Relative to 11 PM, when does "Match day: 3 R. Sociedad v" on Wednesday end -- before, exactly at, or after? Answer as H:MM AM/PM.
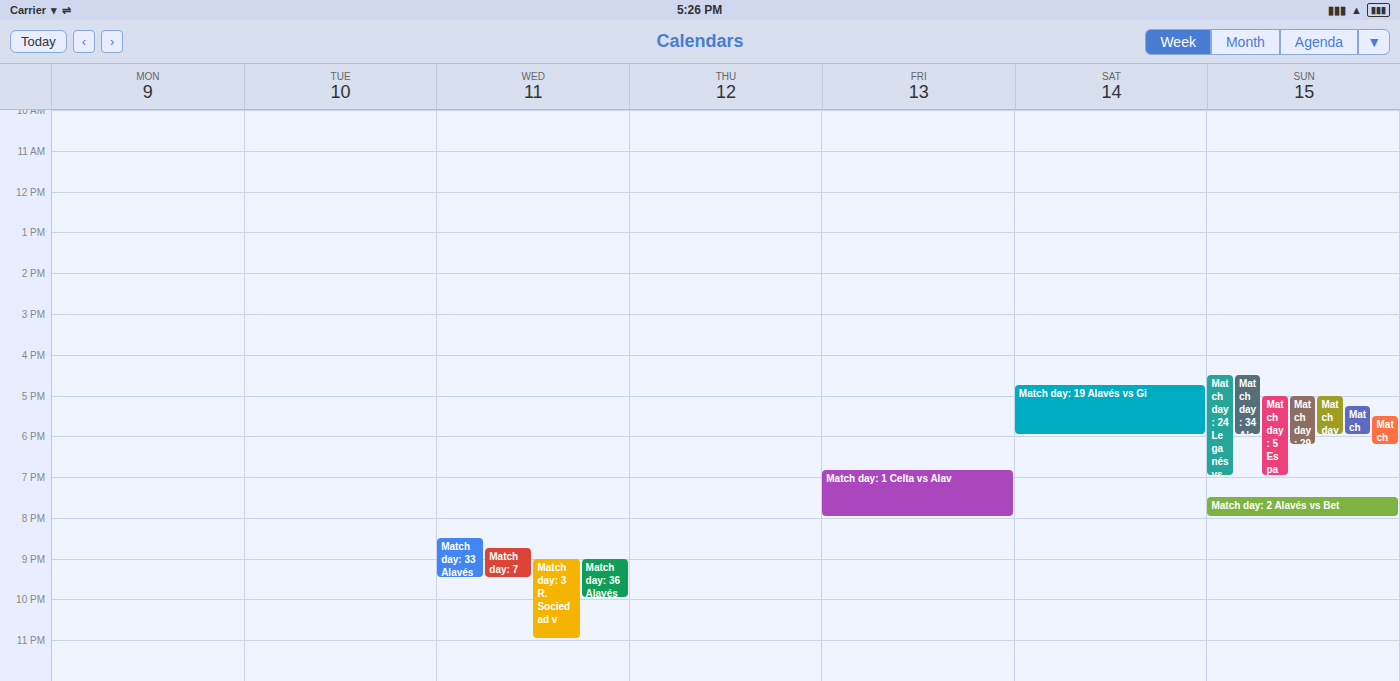
11:00 PM -- exactly at 11 PM, on the 11 PM line.